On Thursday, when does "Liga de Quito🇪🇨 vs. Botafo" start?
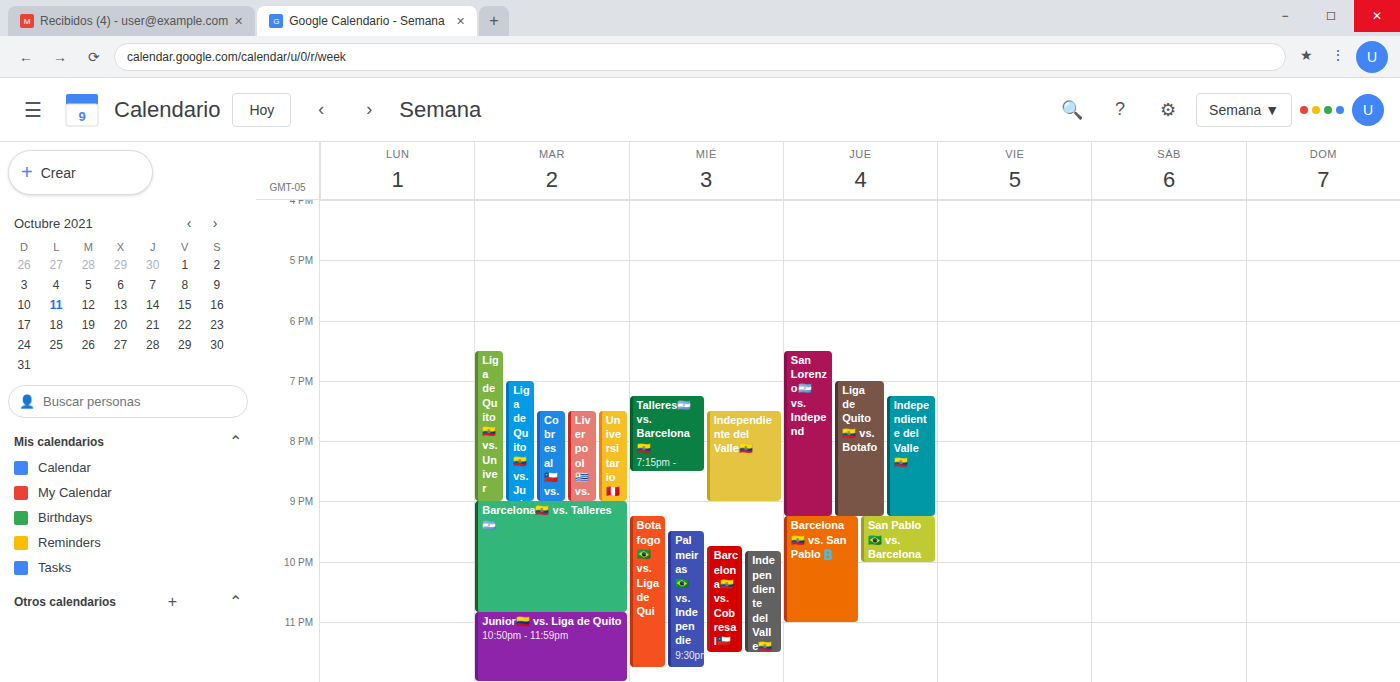
7:00 PM